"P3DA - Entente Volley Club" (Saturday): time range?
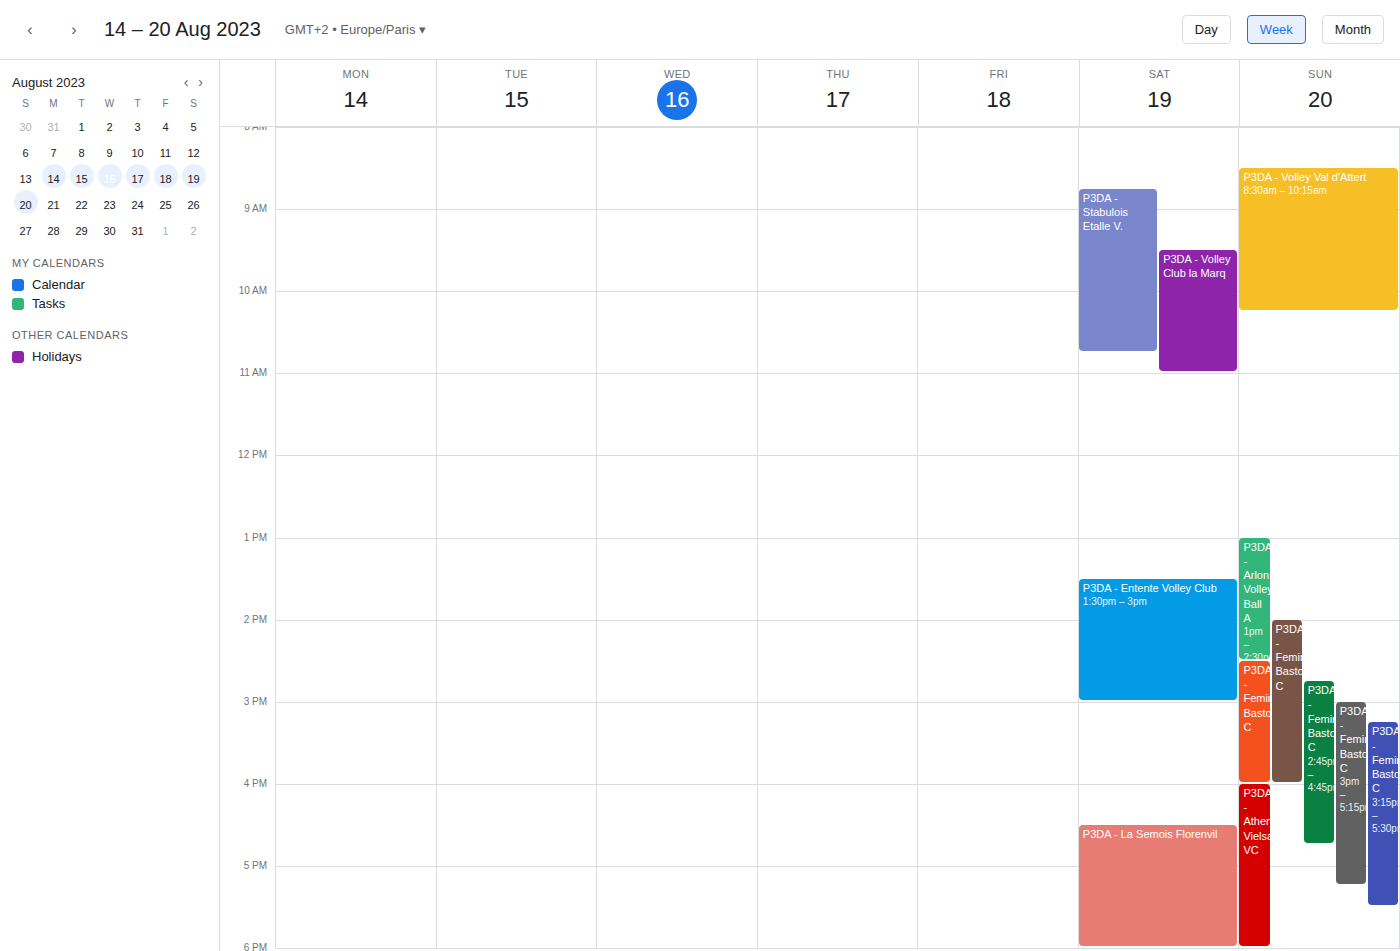
1:30 PM to 3:00 PM